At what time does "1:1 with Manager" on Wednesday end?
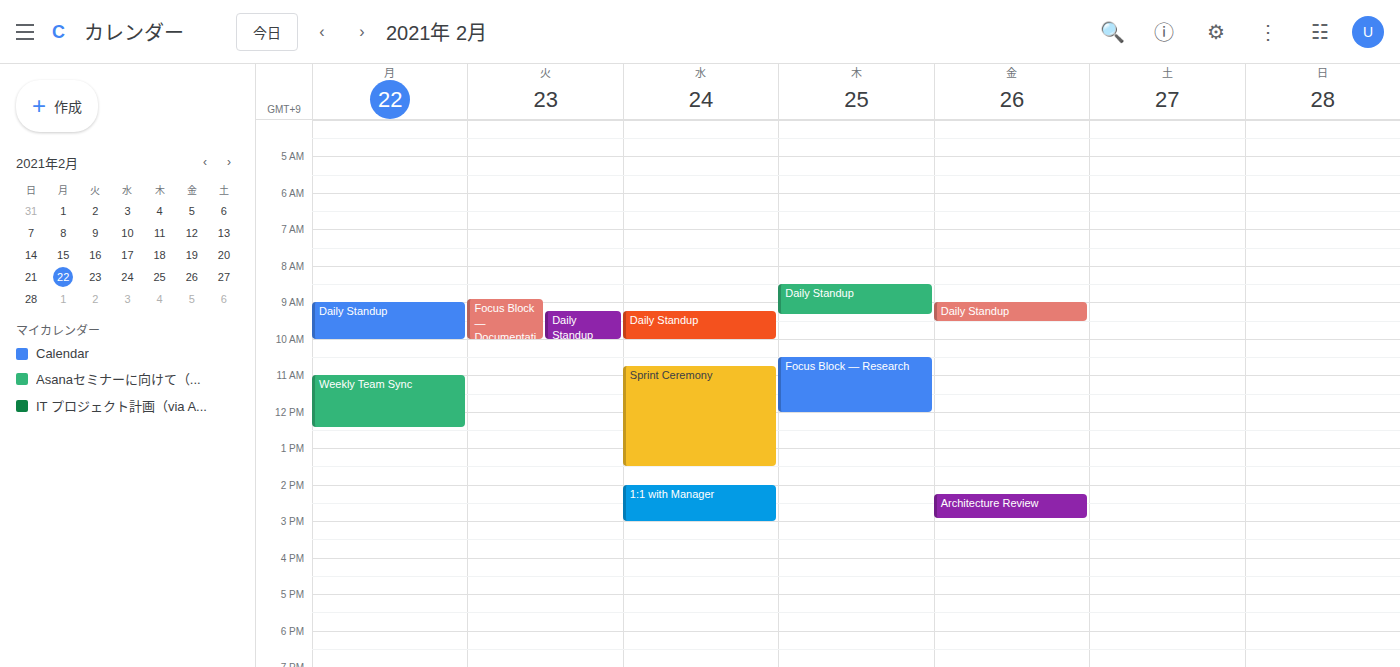
3:00 PM